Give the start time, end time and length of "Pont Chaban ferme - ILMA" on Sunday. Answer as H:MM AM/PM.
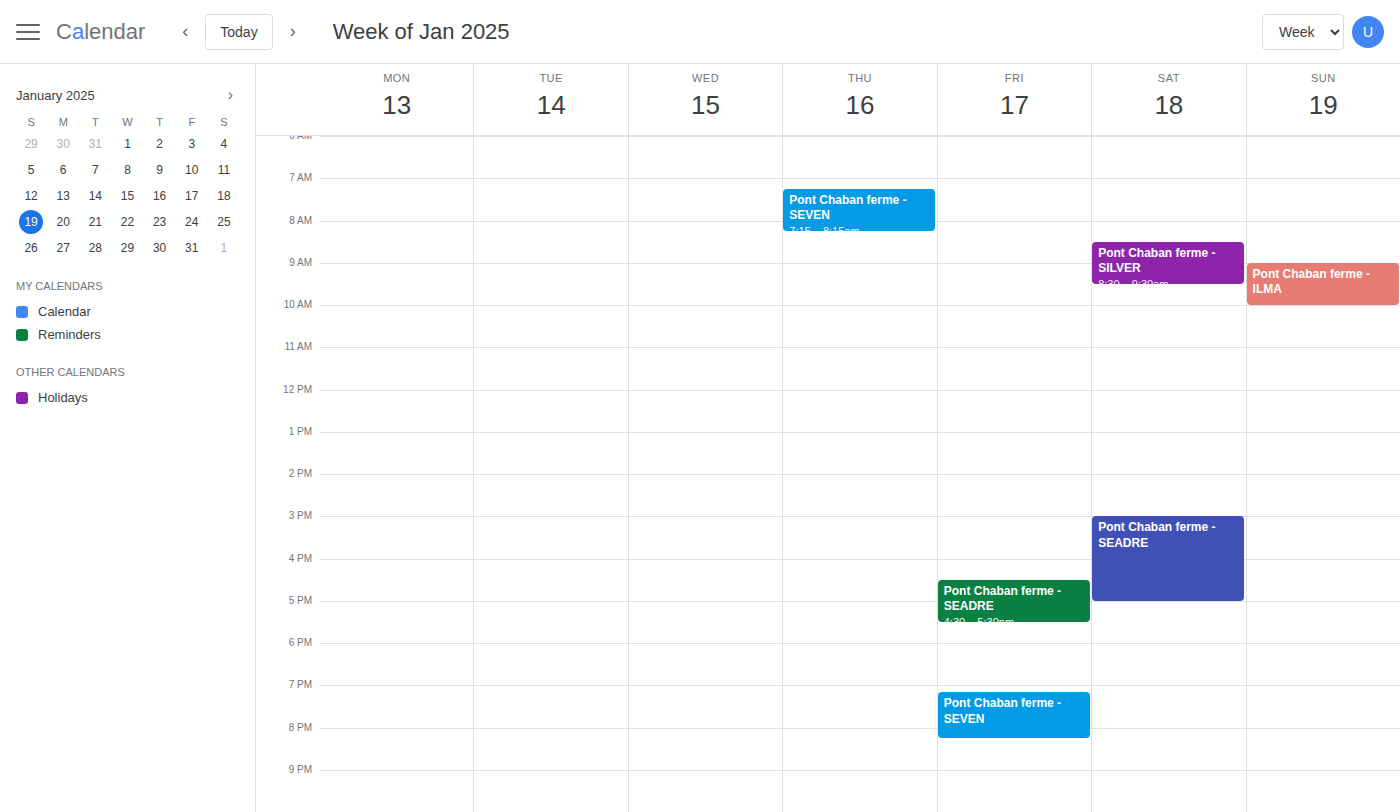
9:00 AM to 10:00 AM, 1 hour